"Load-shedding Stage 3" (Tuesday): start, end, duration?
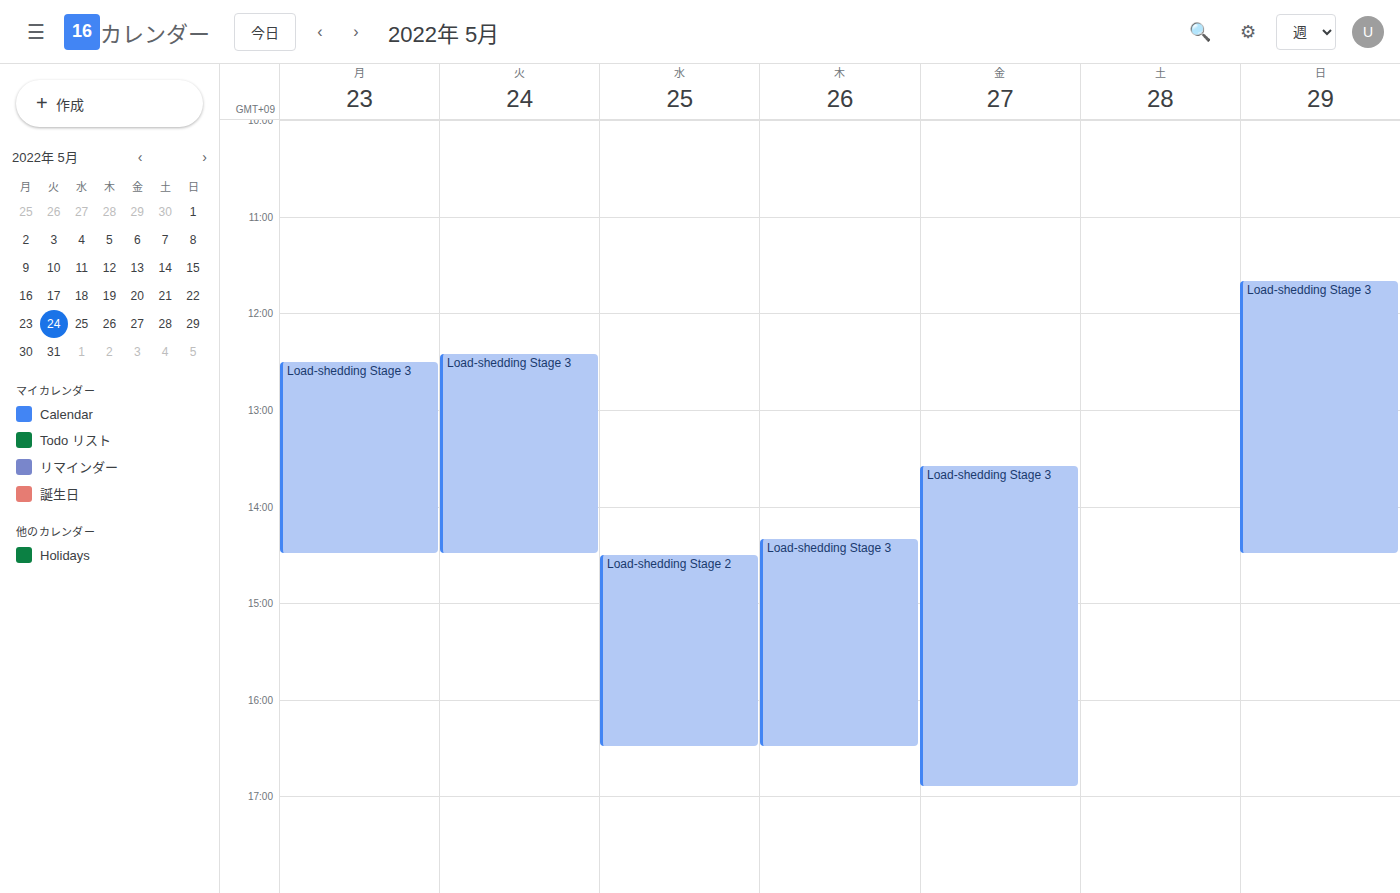
12:25 PM to 2:30 PM, 2 hours 5 minutes